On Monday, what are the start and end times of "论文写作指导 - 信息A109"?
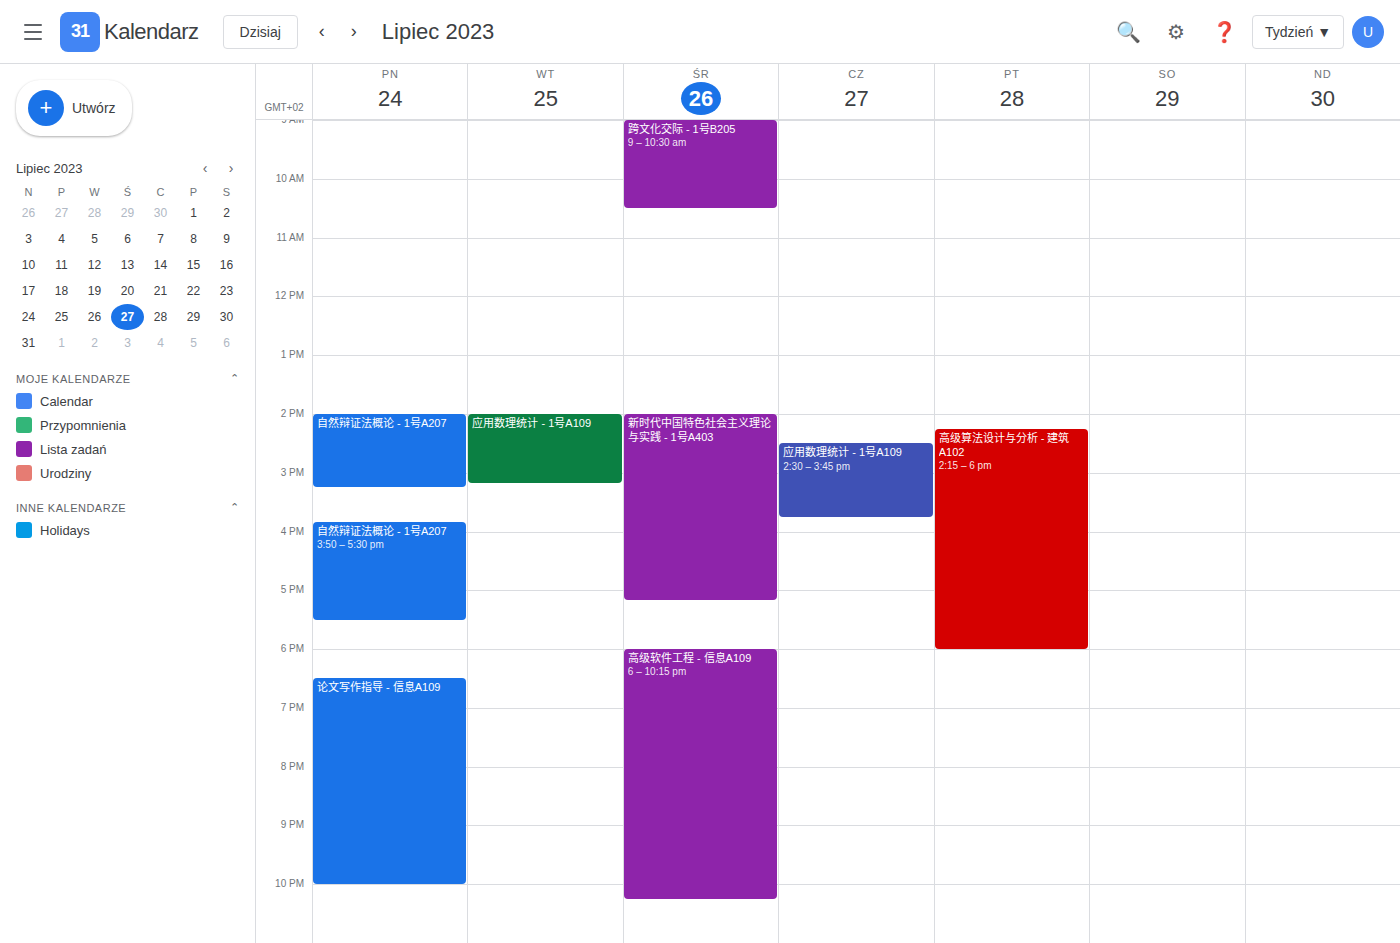
6:30 PM to 10:00 PM